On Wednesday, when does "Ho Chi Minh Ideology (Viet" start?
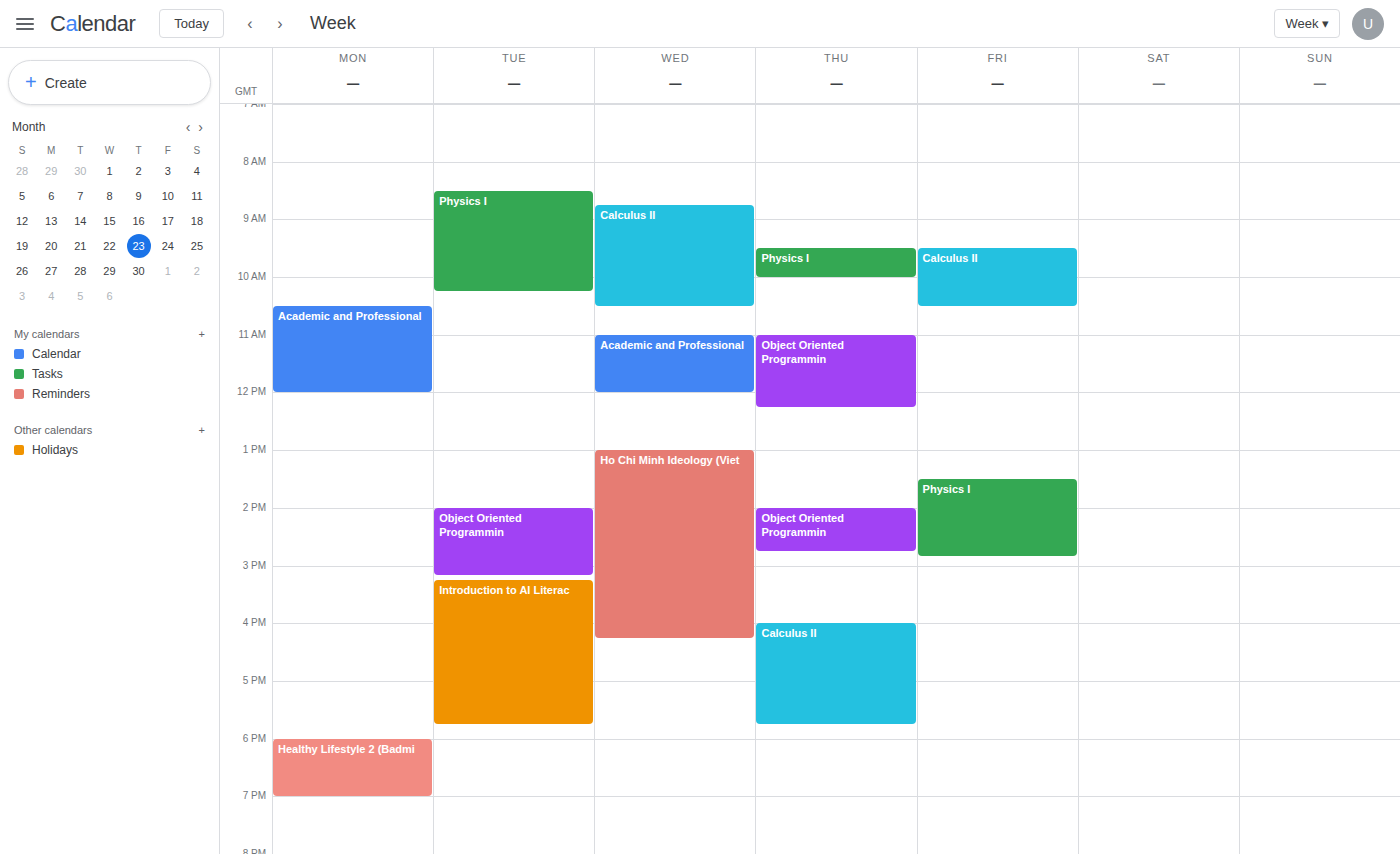
1:00 PM